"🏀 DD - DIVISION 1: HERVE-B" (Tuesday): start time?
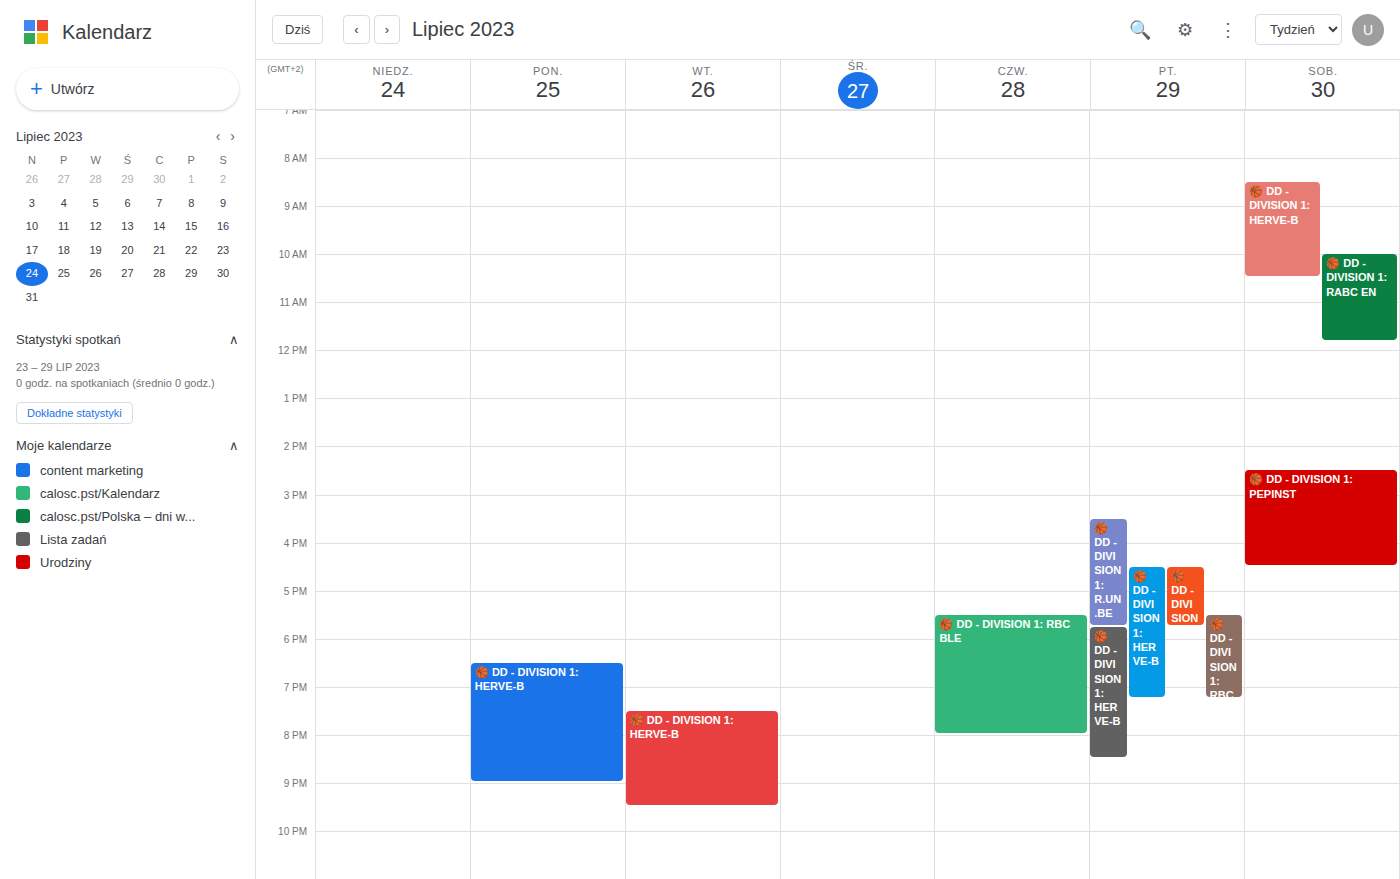
19:30